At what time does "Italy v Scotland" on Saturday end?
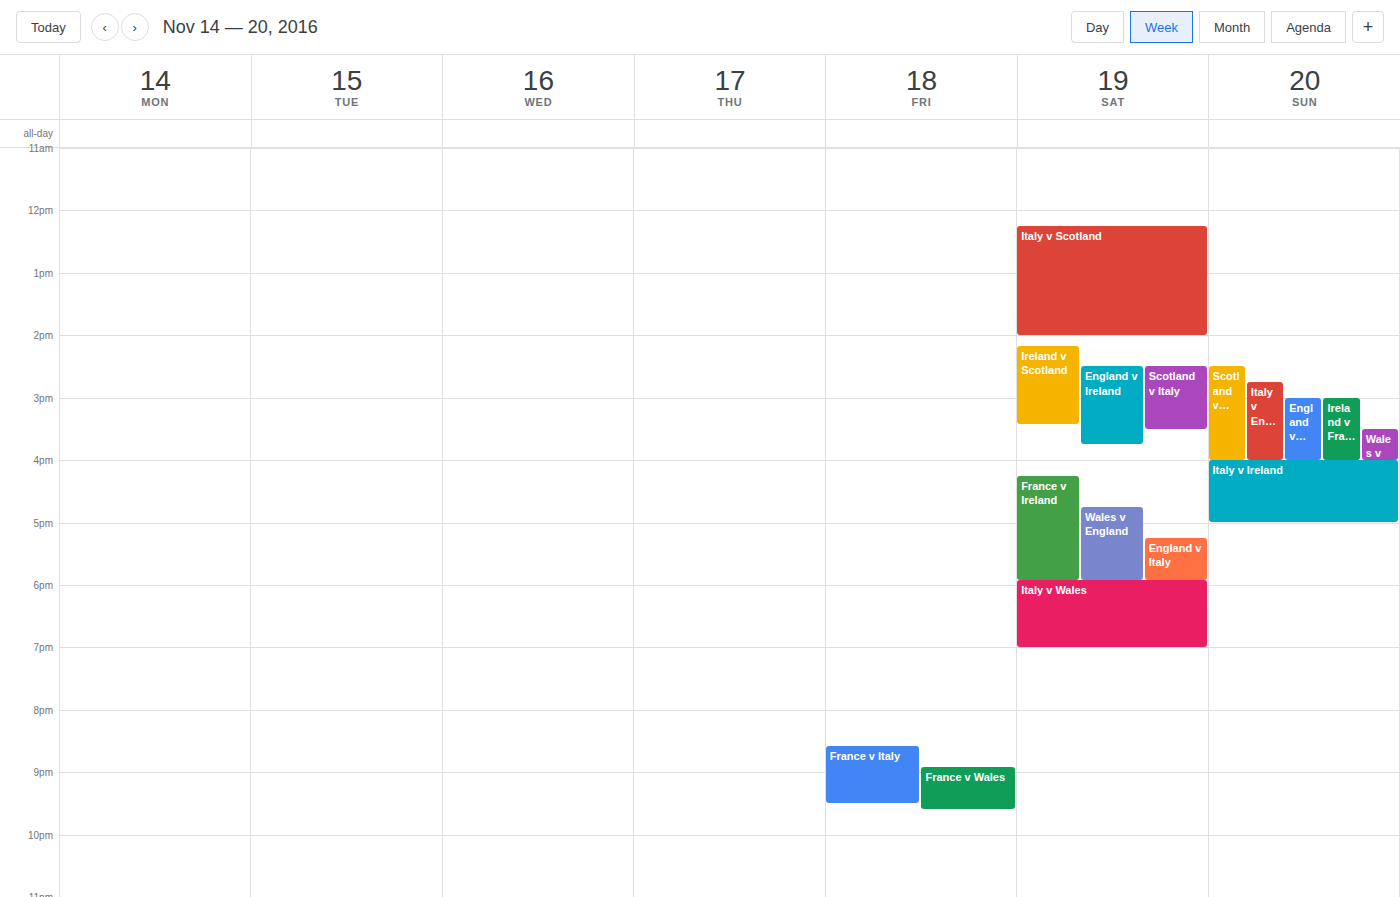
2:00 PM